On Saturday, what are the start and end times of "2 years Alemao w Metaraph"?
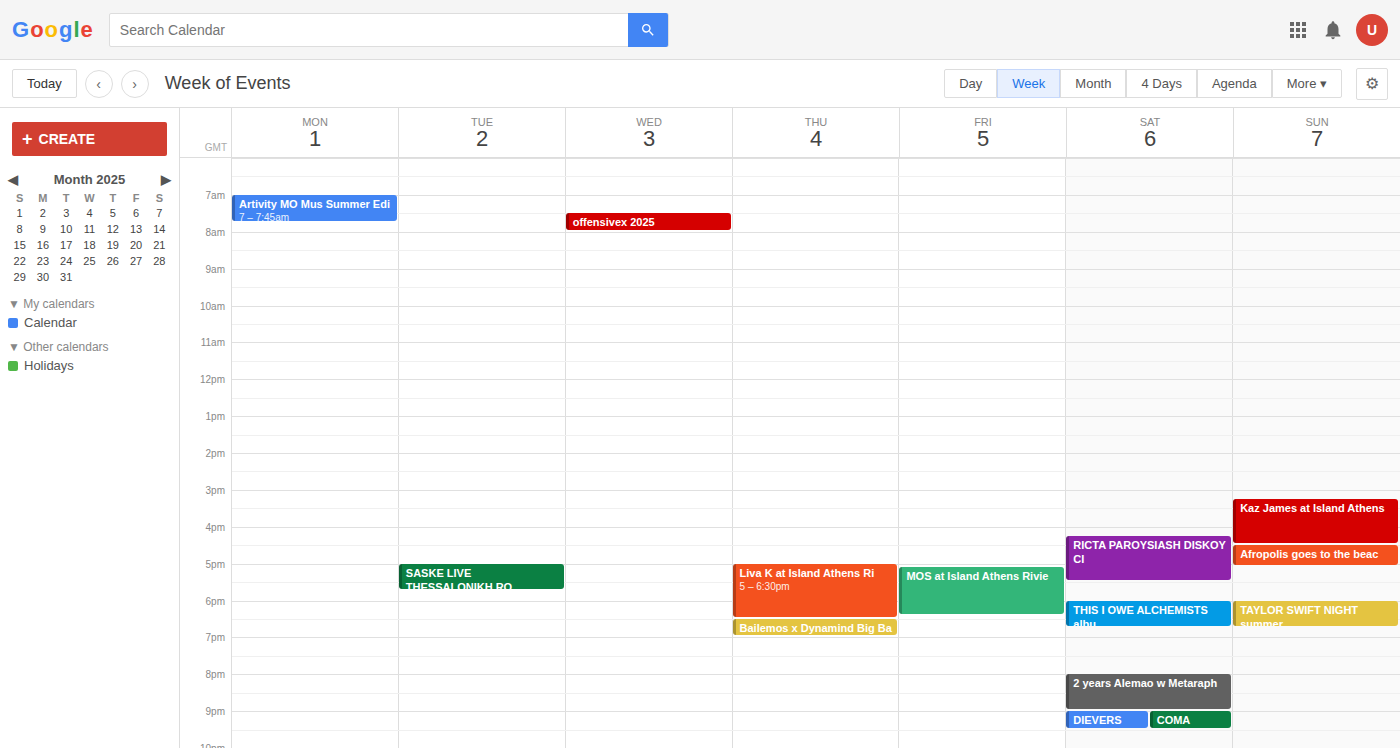
20:00 to 21:00